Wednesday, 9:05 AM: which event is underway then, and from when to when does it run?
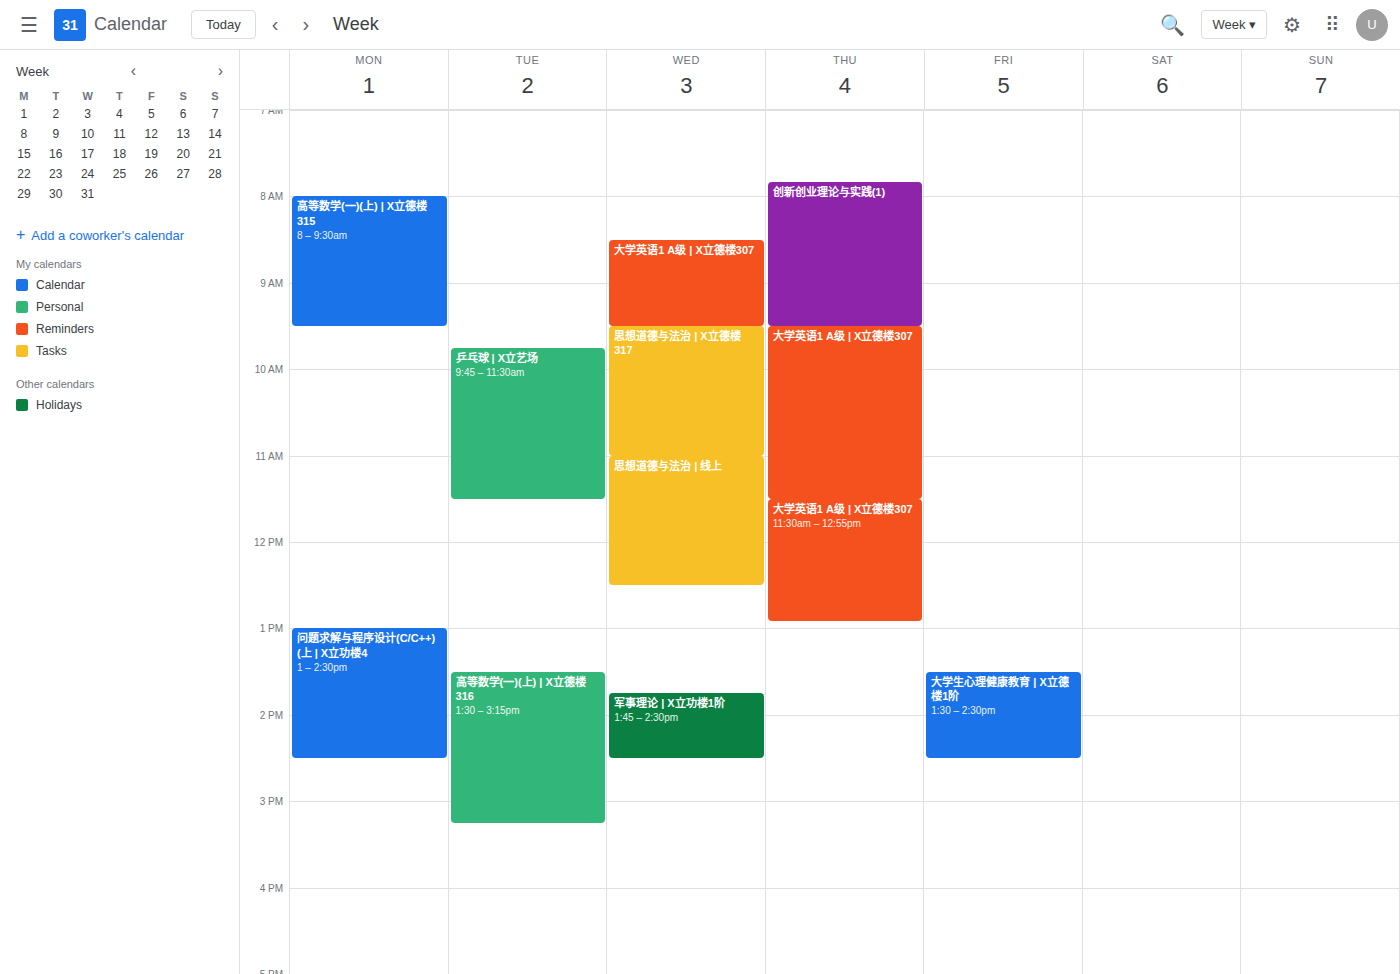
"大学英语1 A级 | X立德楼307", 8:30 AM to 9:30 AM